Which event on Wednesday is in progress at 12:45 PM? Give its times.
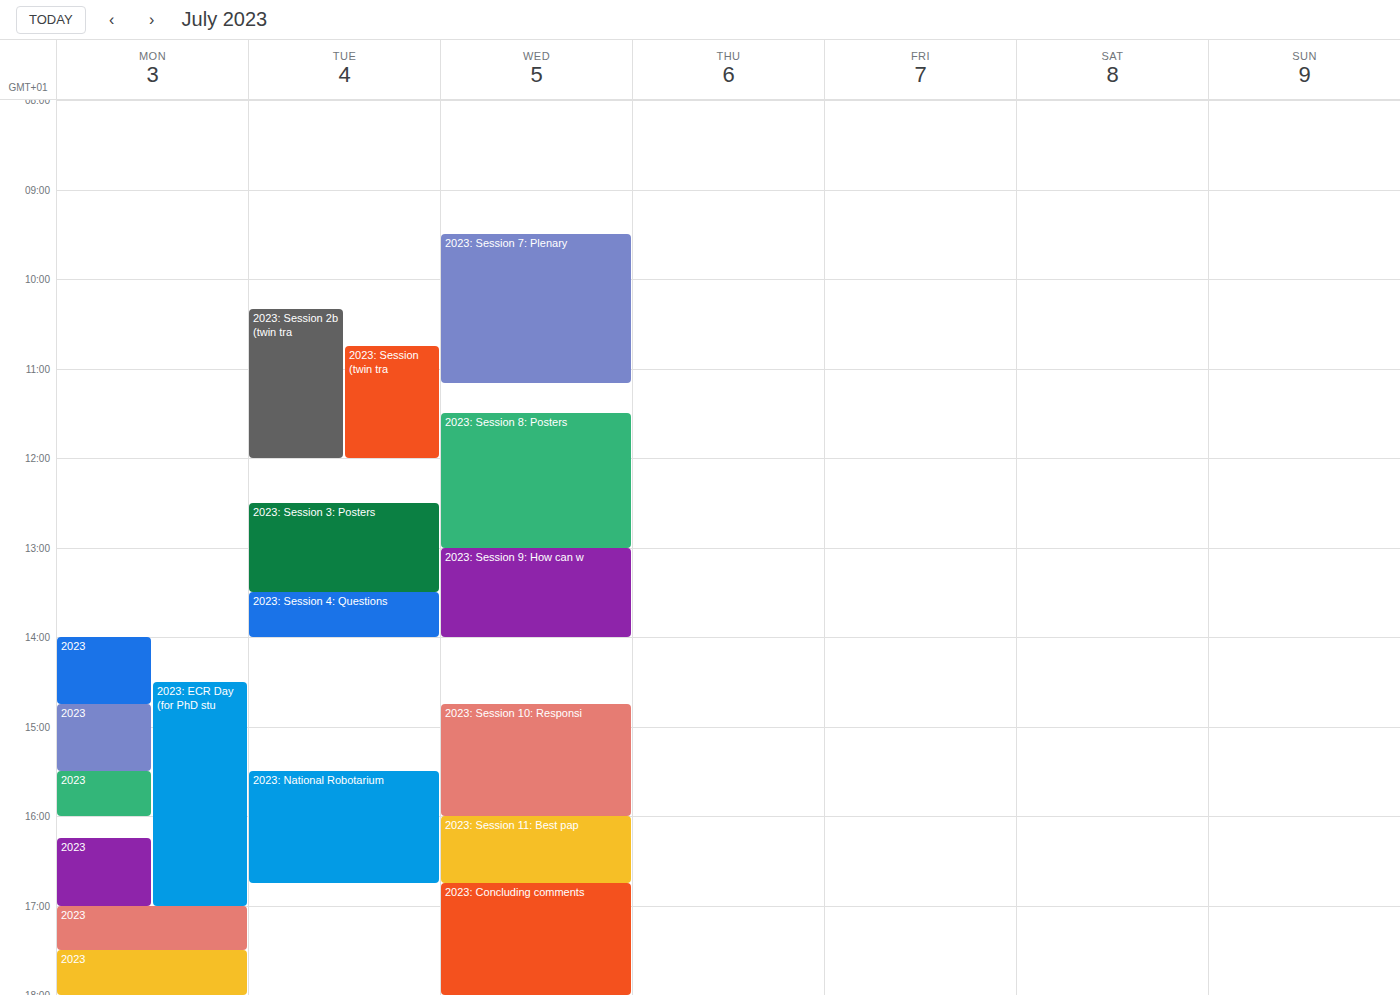
"2023: Session 8: Posters", 11:30 AM to 1:00 PM